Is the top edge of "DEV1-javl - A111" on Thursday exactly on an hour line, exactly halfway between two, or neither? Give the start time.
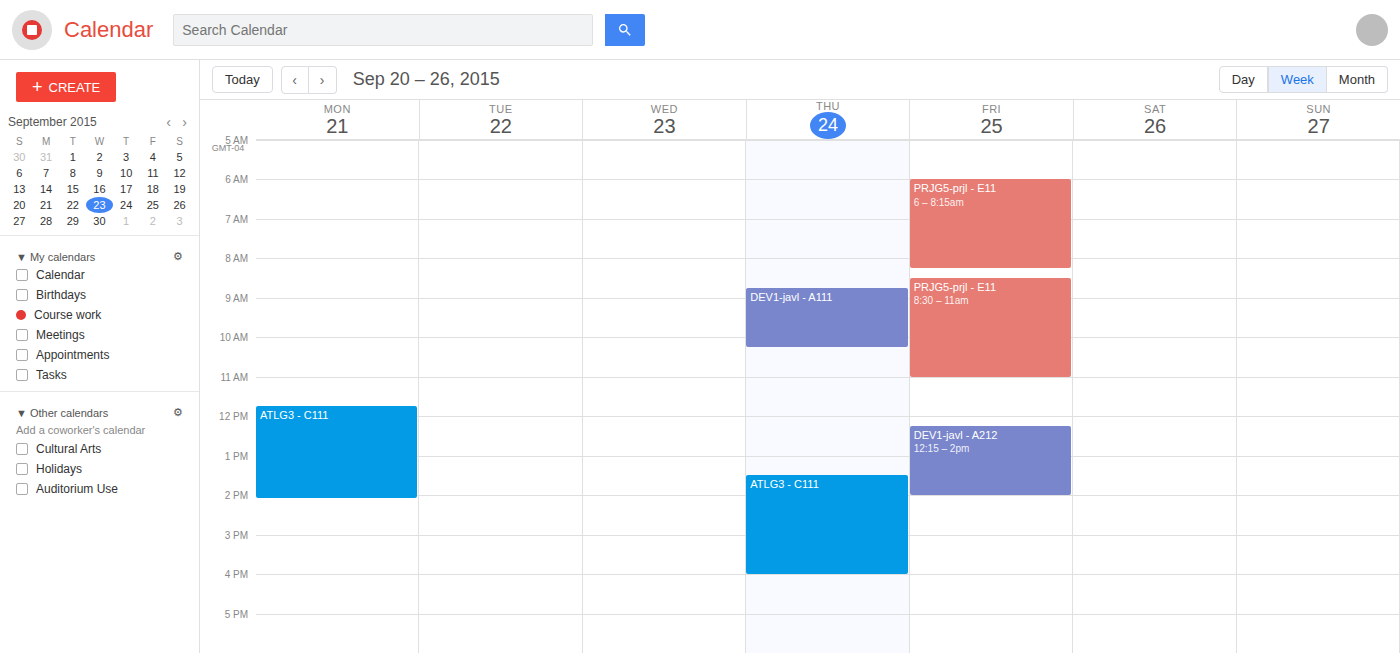
8:45 AM -- neither: three quarters of the way from the 8 AM line to the 9 AM line.